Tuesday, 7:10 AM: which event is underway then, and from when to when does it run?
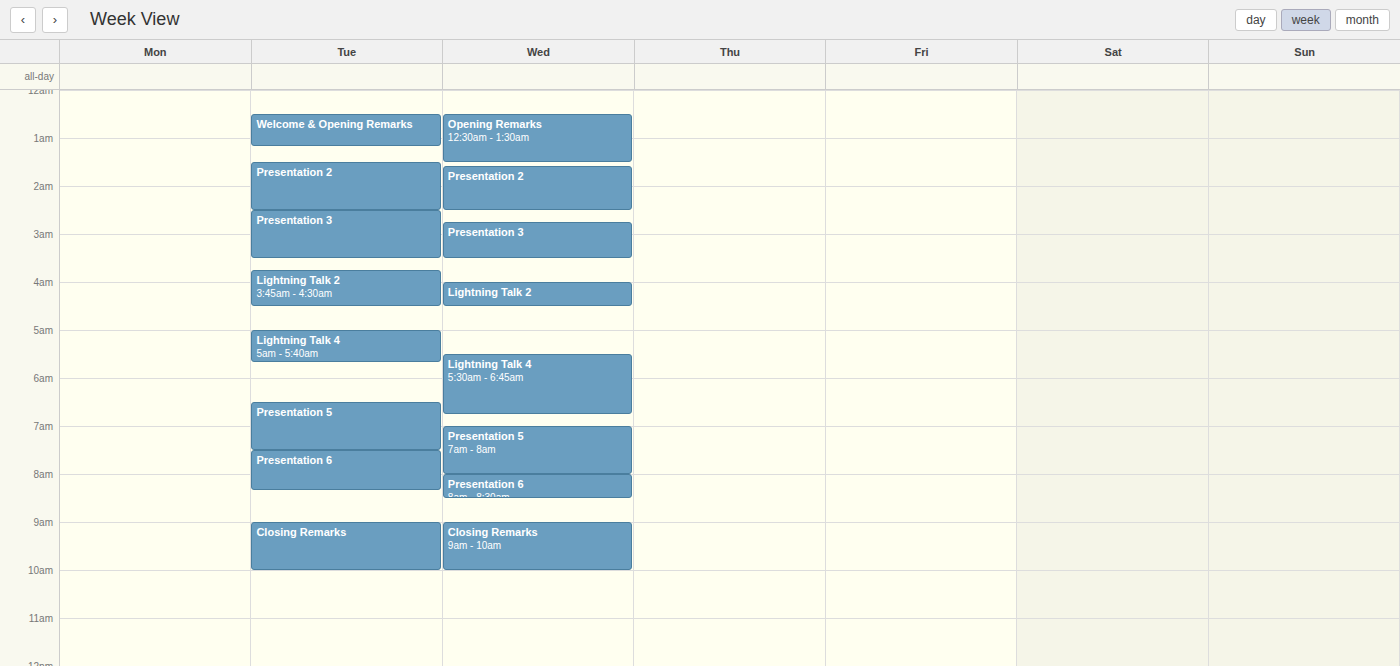
"Presentation 5", 6:30 AM to 7:30 AM